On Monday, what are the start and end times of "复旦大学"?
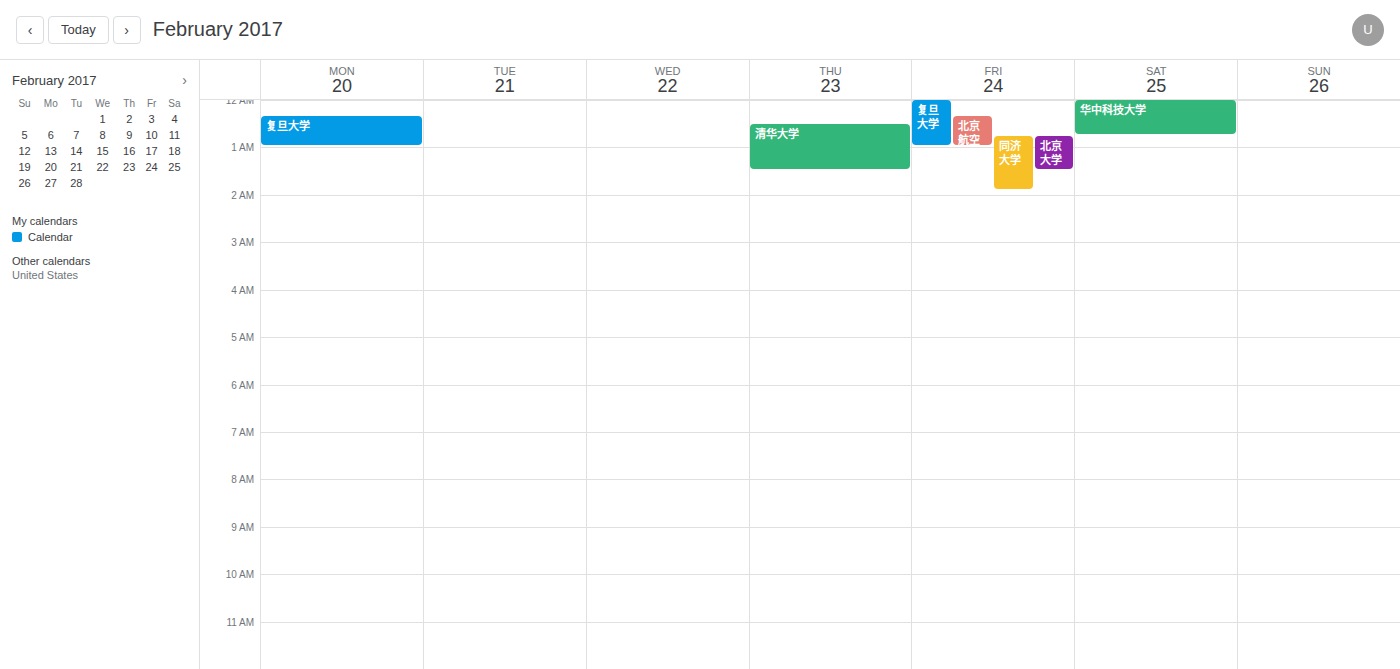
12:20 AM to 1:00 AM